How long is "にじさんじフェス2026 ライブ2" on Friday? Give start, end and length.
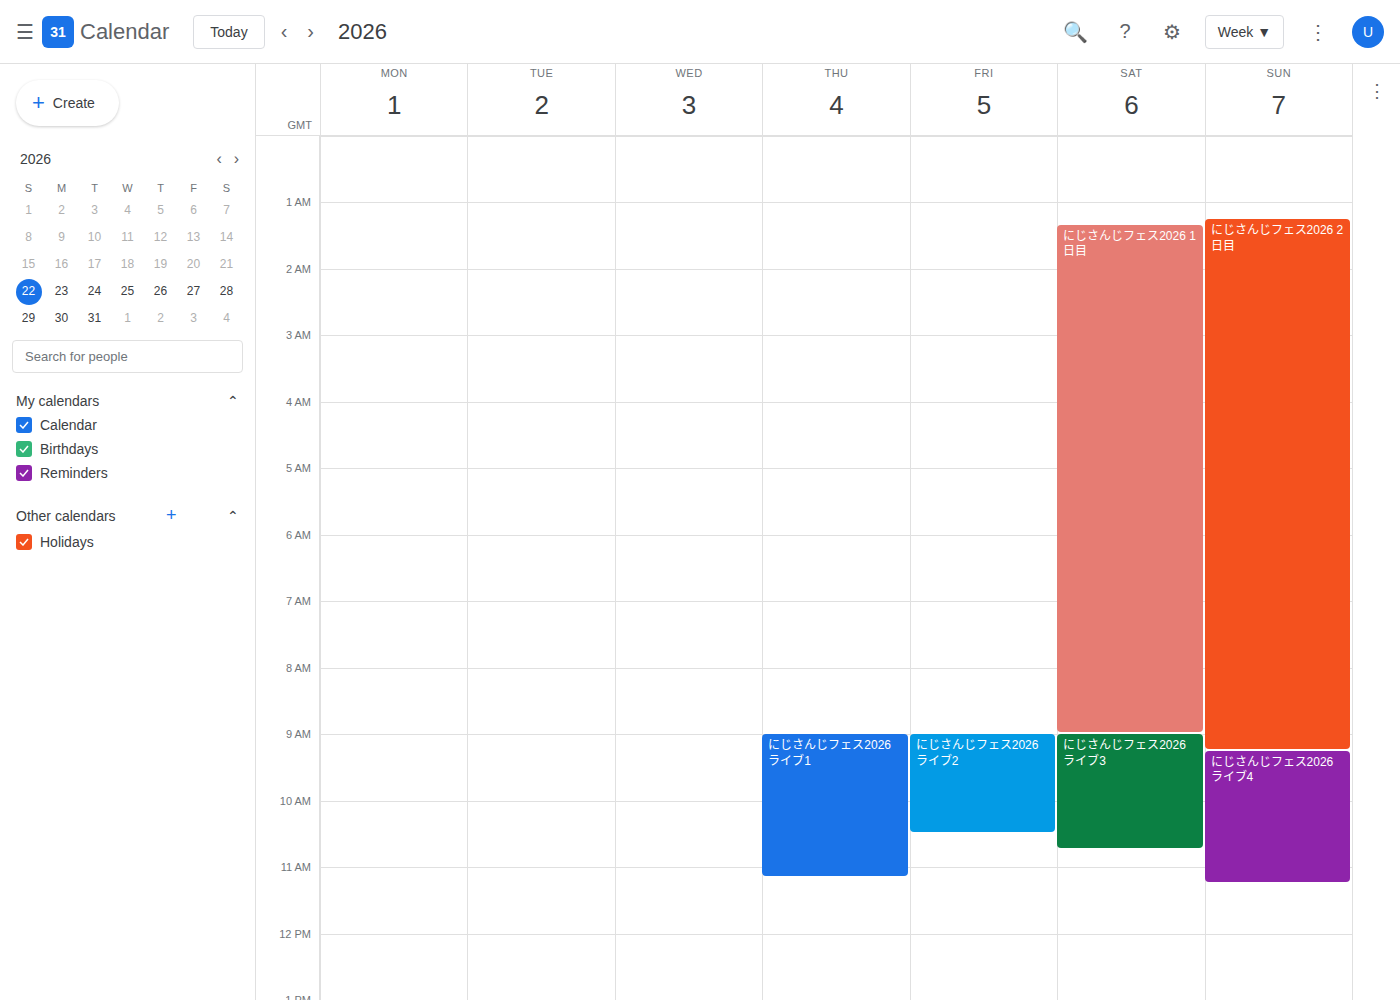
9:00 AM to 10:30 AM, 1 hour 30 minutes